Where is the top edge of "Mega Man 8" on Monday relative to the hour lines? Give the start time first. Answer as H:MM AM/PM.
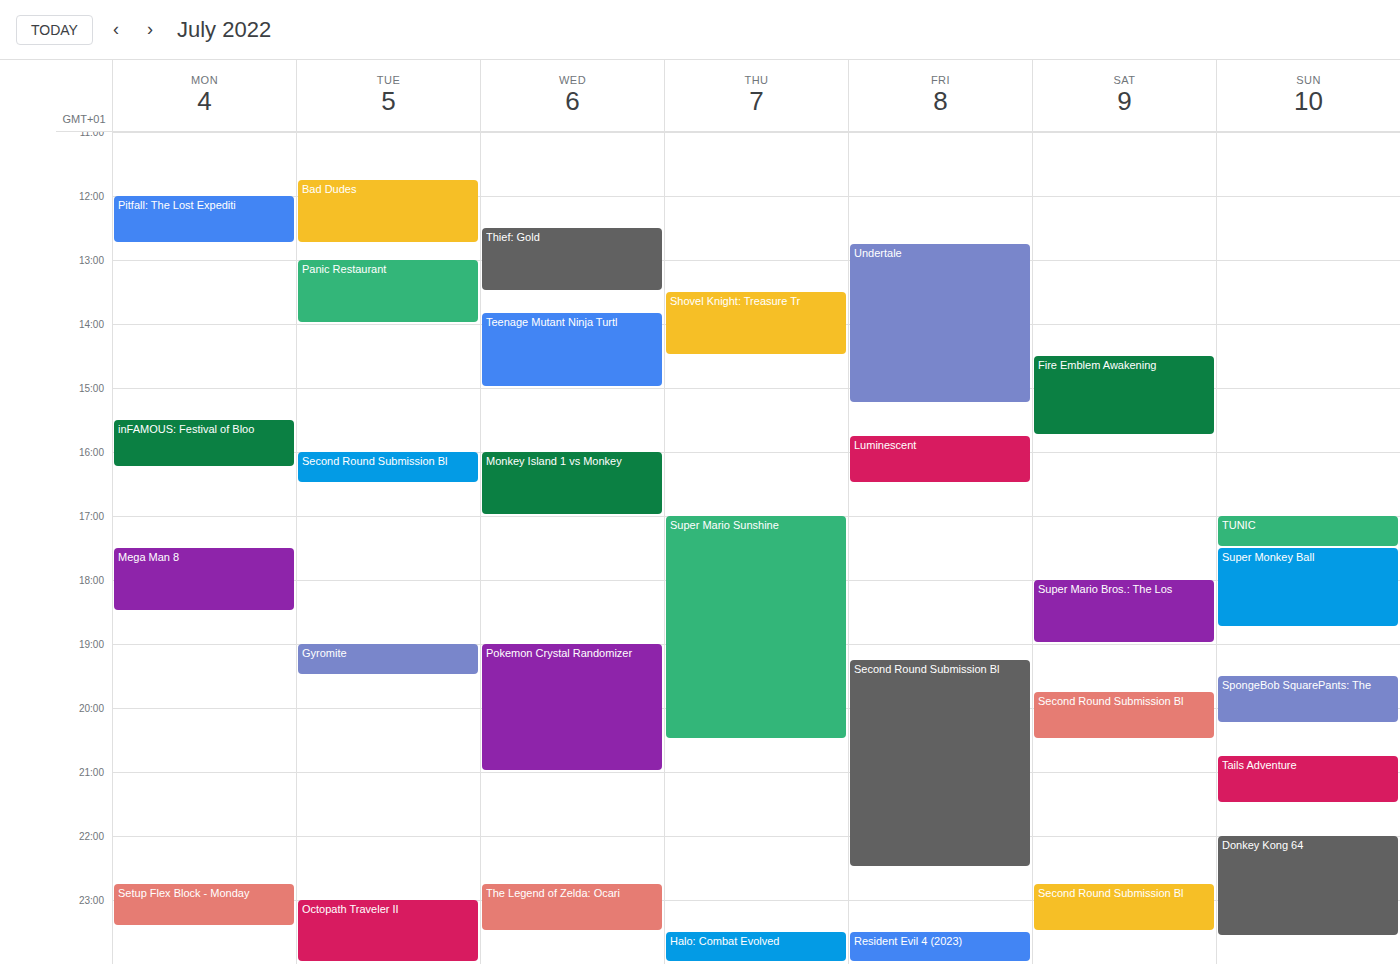
5:30 PM -- halfway between the 5 PM and 6 PM lines.